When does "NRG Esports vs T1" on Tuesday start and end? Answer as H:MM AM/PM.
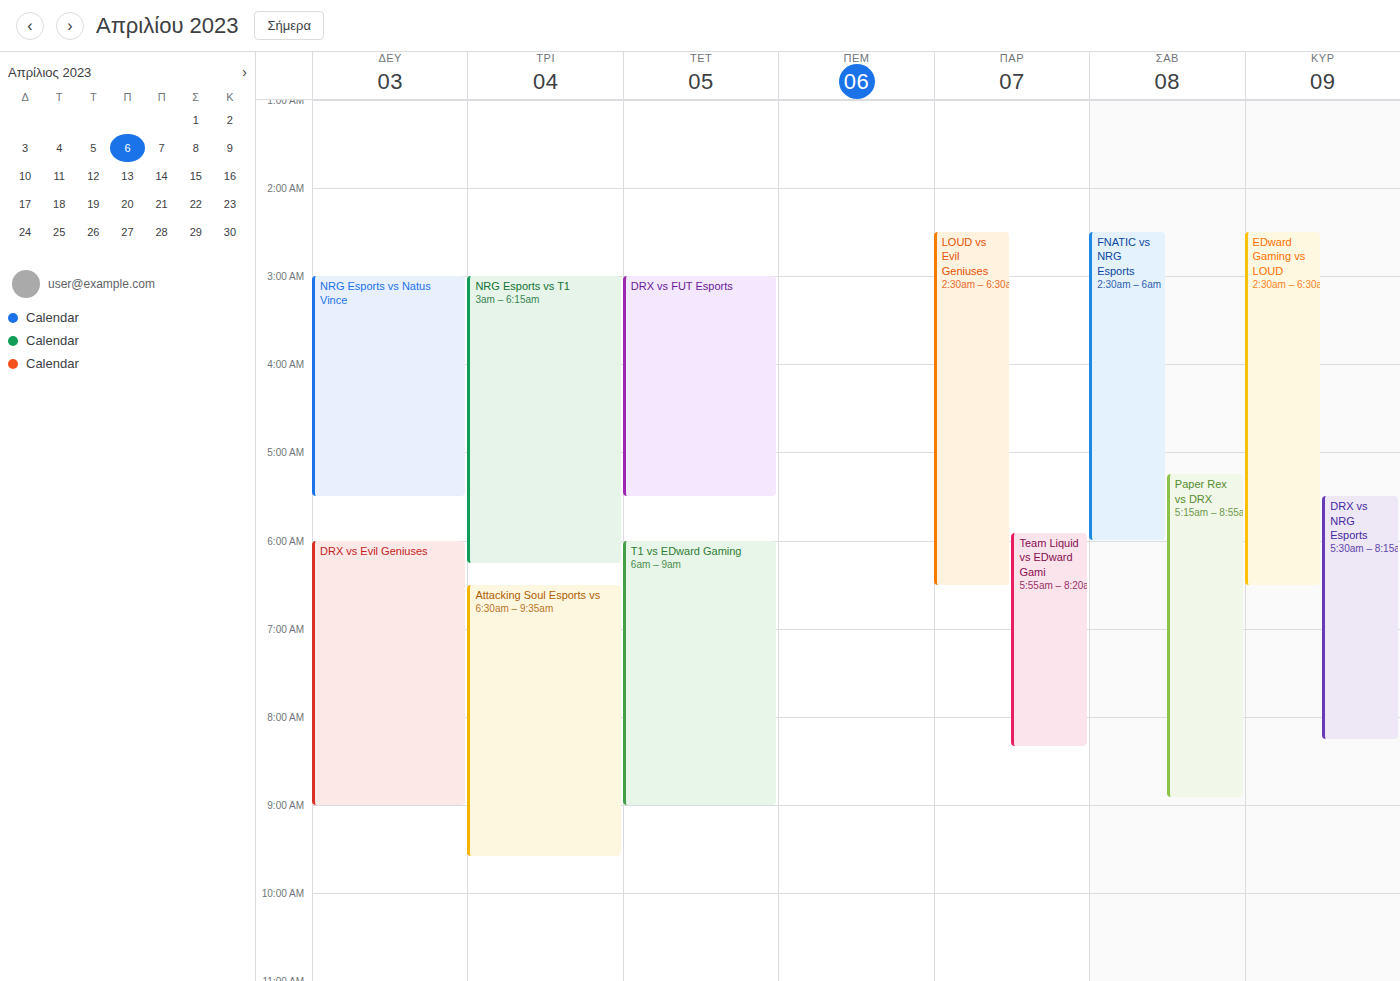
3:00 AM to 6:15 AM